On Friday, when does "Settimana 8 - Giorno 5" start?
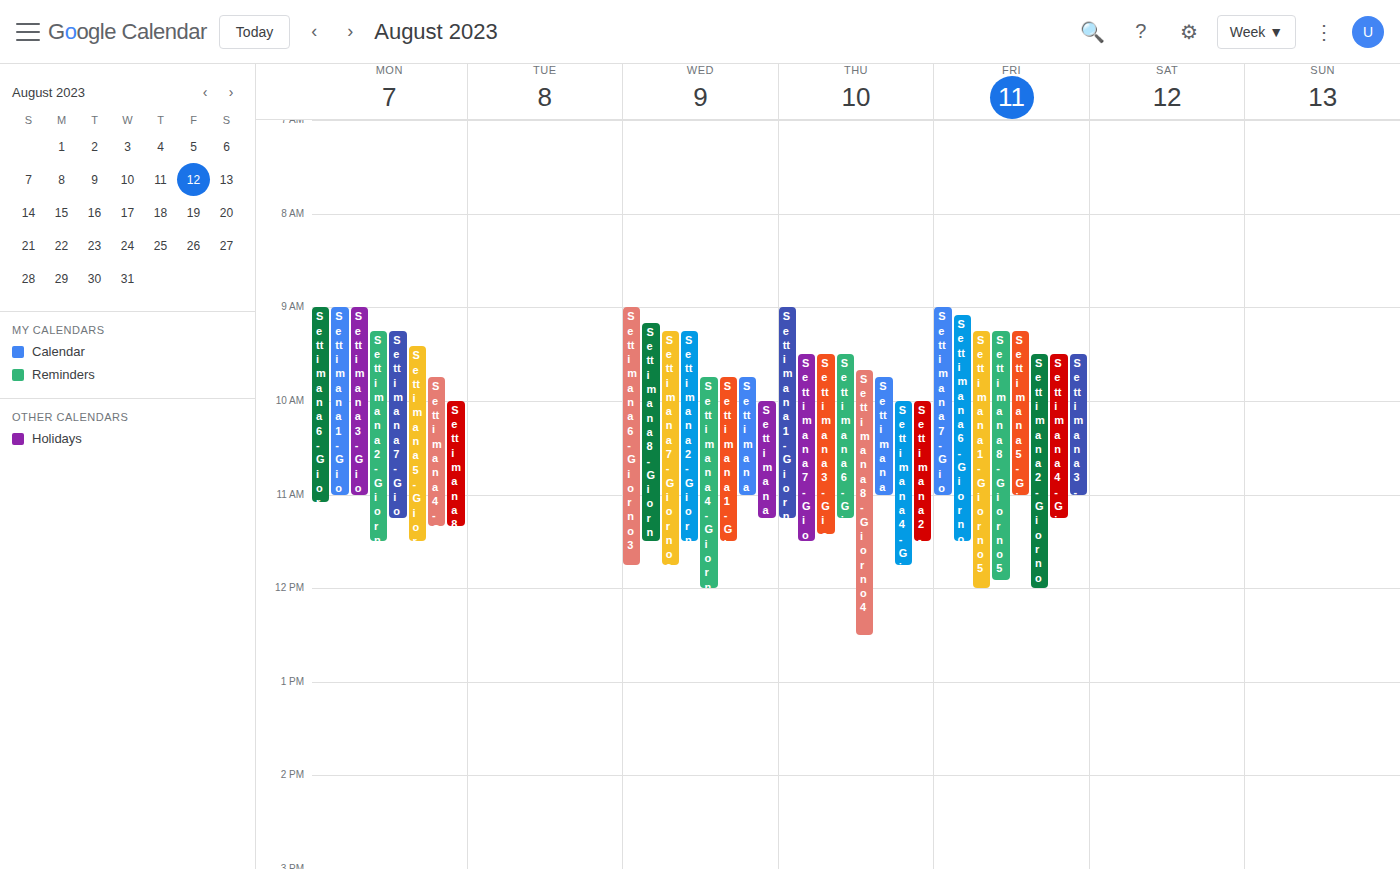
9:15 AM